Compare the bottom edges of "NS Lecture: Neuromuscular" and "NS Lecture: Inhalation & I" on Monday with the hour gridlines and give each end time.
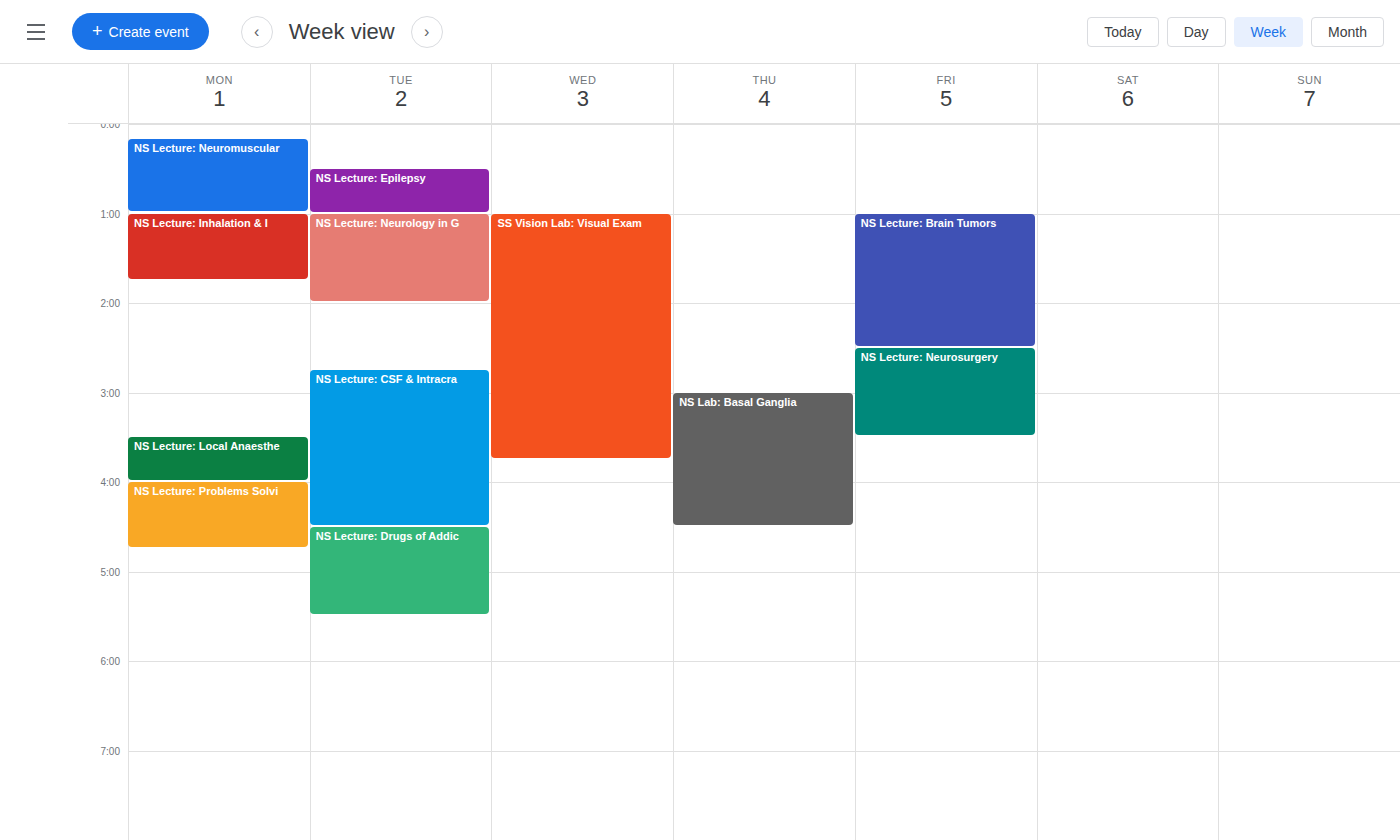
"NS Lecture: Neuromuscular": 1:00 AM, exactly on the 1 AM line. "NS Lecture: Inhalation & I": 1:45 AM, neither: three quarters of the way from the 1 AM line to the 2 AM line.